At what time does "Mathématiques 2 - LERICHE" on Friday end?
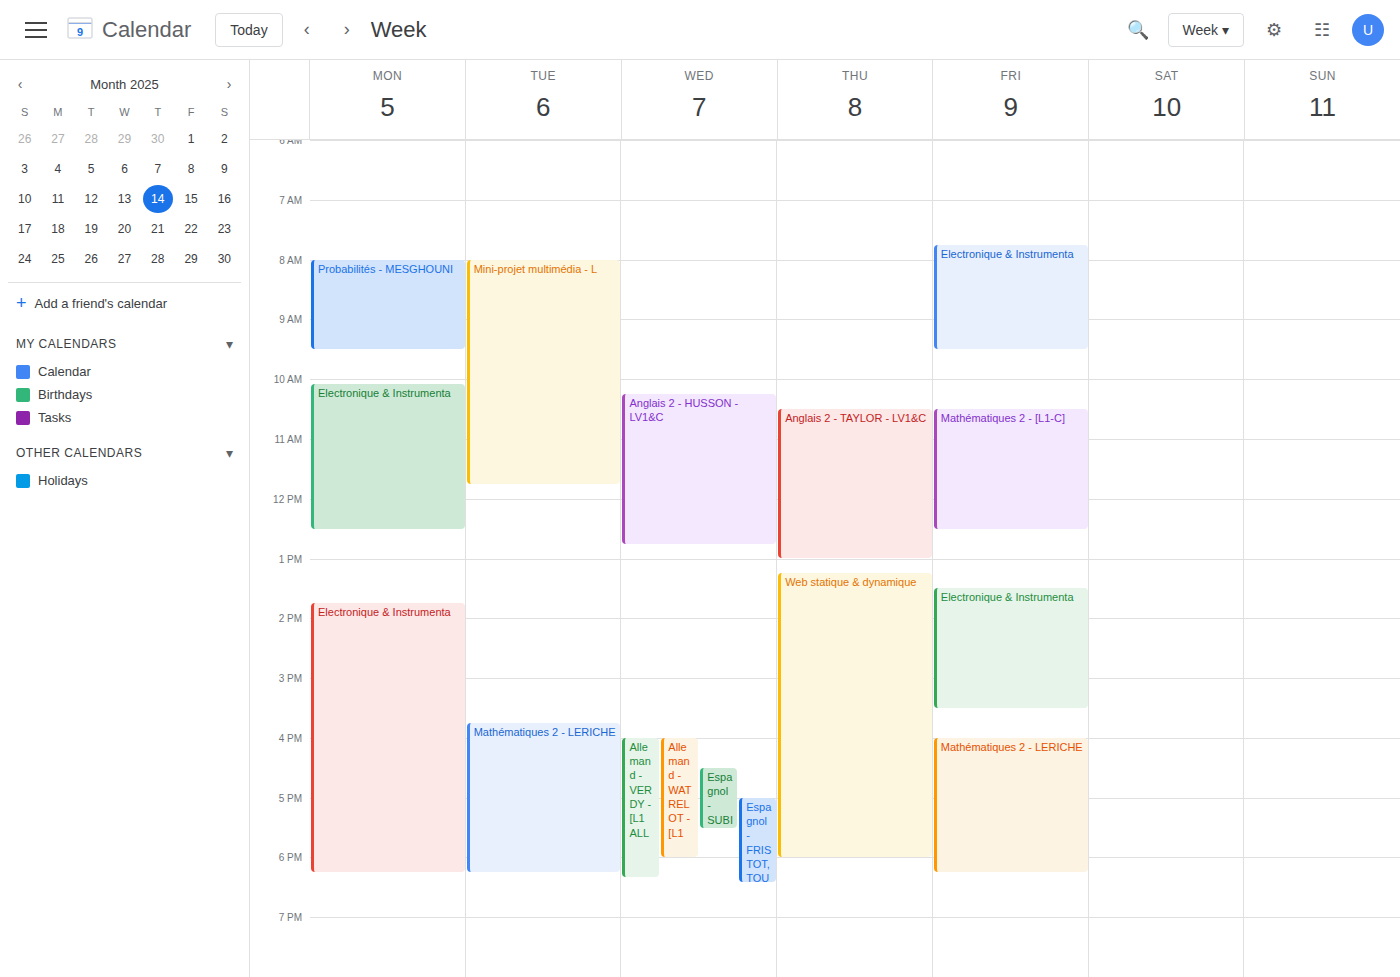
6:15 PM